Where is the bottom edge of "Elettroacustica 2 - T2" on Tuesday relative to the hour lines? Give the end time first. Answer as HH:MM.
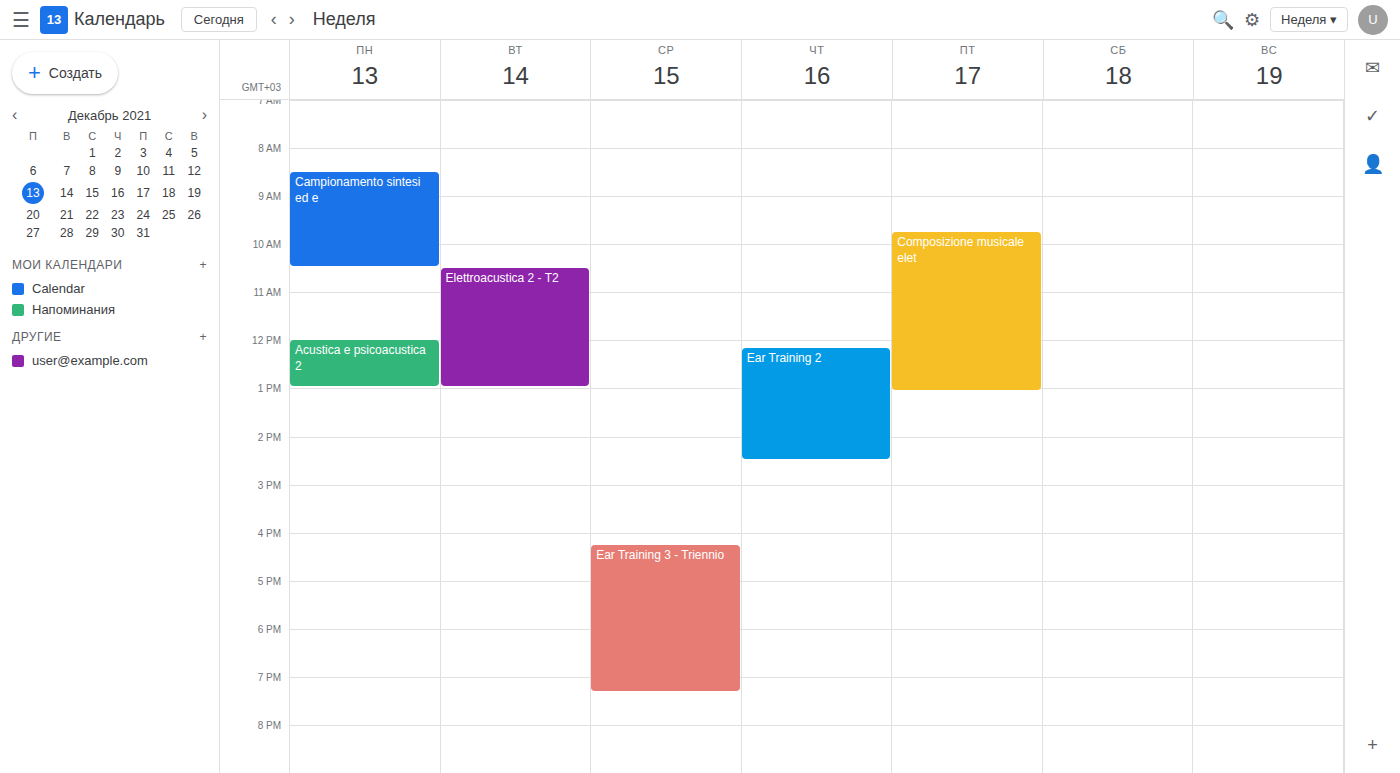
13:00 -- exactly on the 13:00 line.